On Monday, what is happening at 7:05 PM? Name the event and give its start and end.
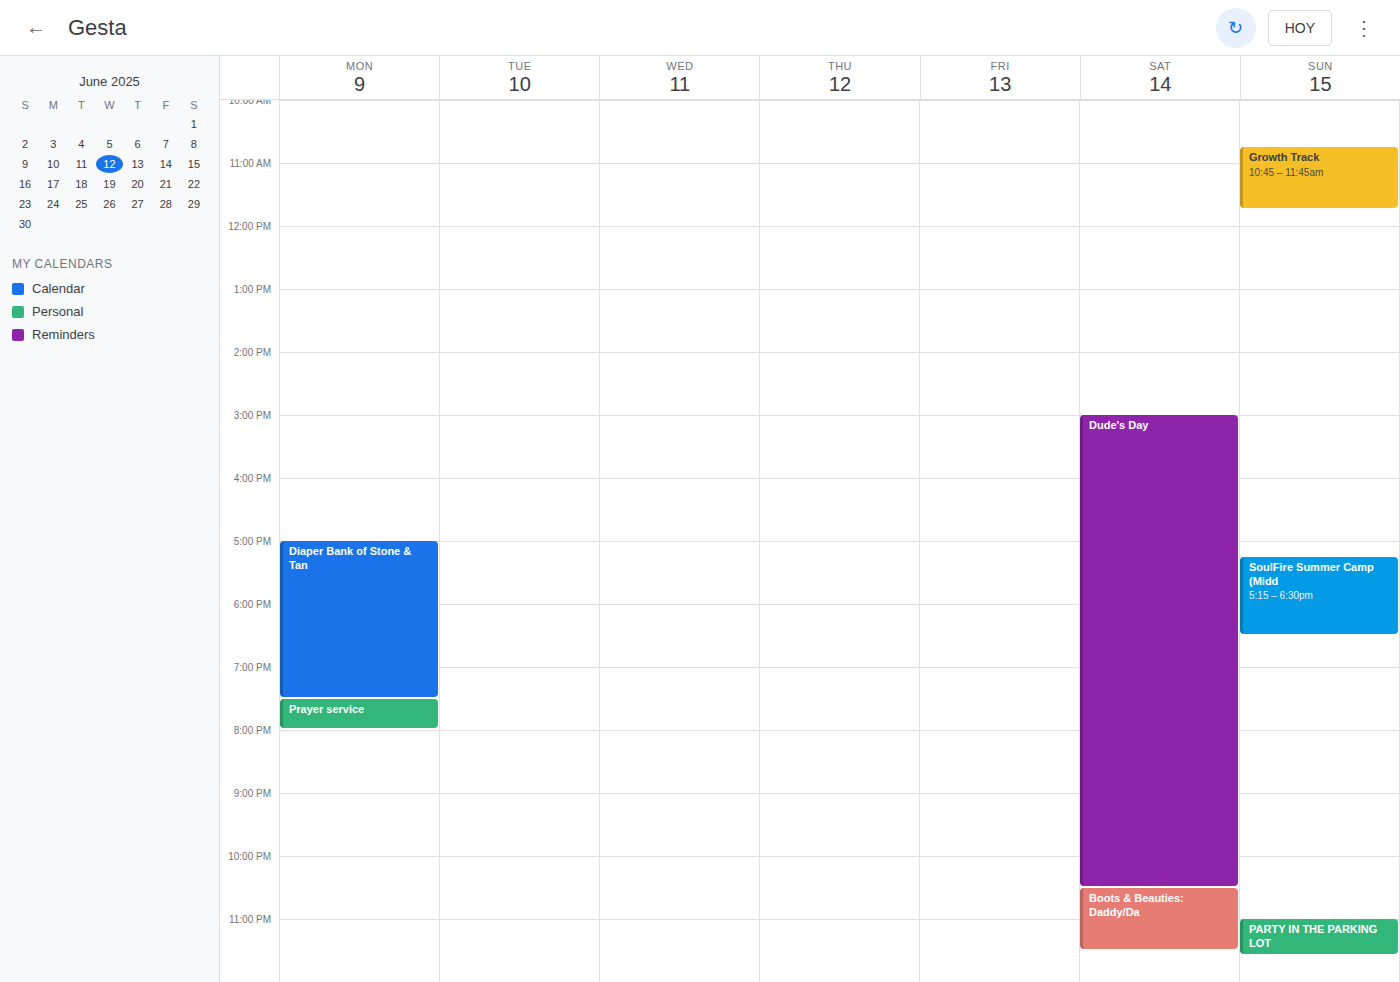
"Diaper Bank of Stone & Tan", 5:00 PM to 7:30 PM